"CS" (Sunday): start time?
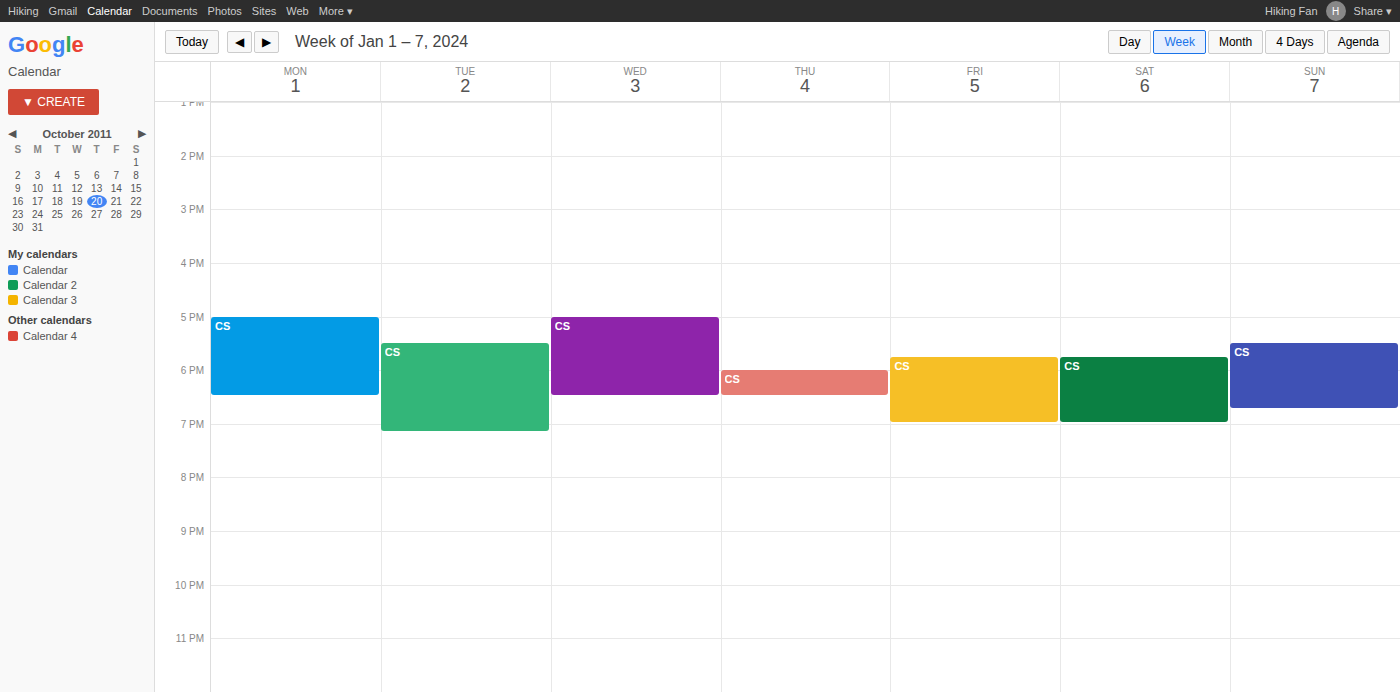
17:30